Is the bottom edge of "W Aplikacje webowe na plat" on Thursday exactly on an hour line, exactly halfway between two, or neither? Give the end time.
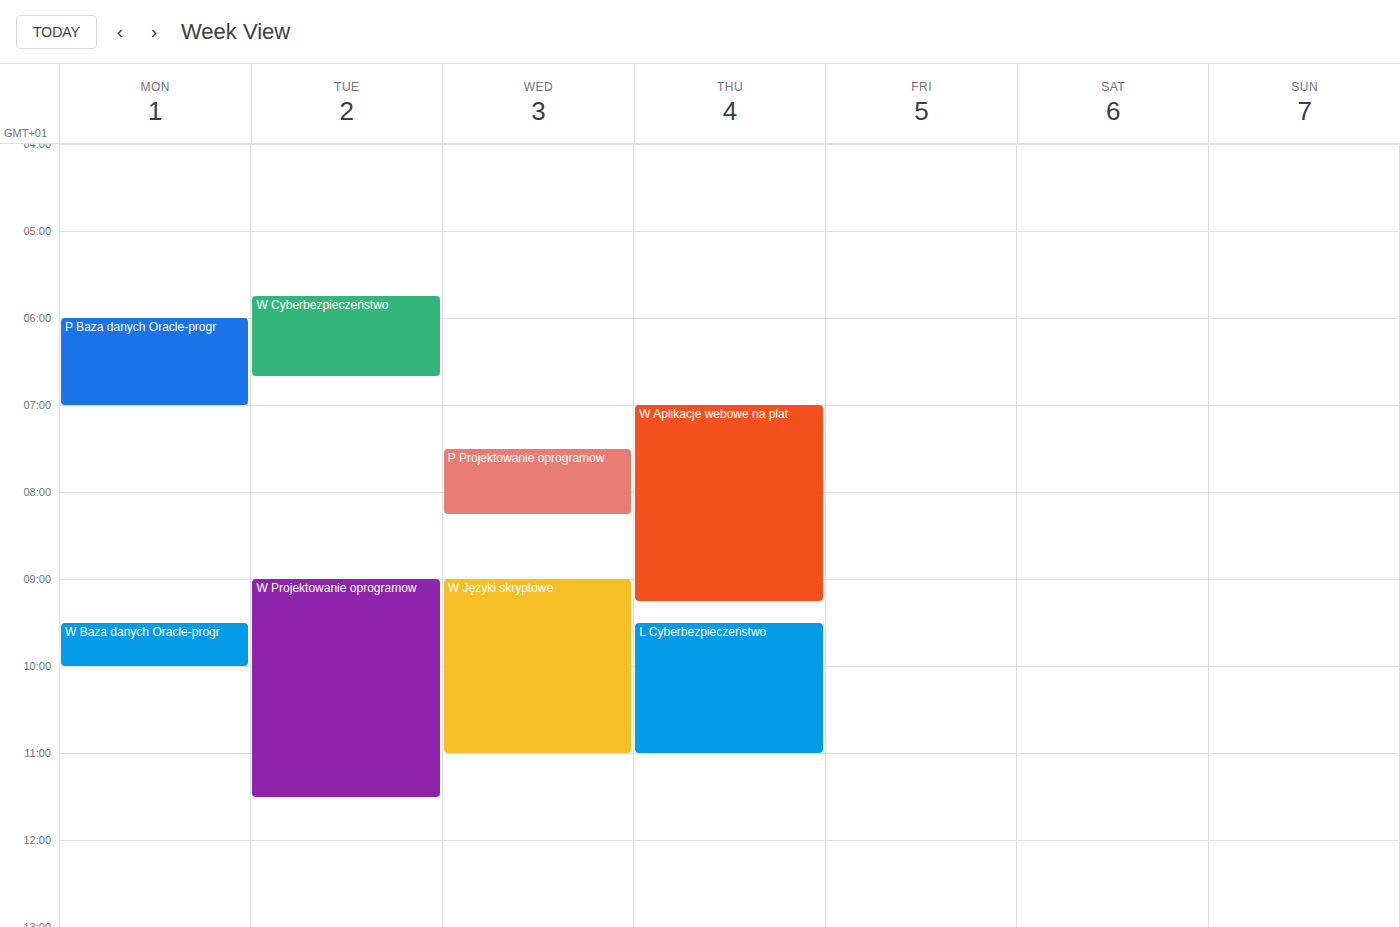
9:15 AM -- neither: a quarter of the way from the 9 AM line to the 10 AM line.